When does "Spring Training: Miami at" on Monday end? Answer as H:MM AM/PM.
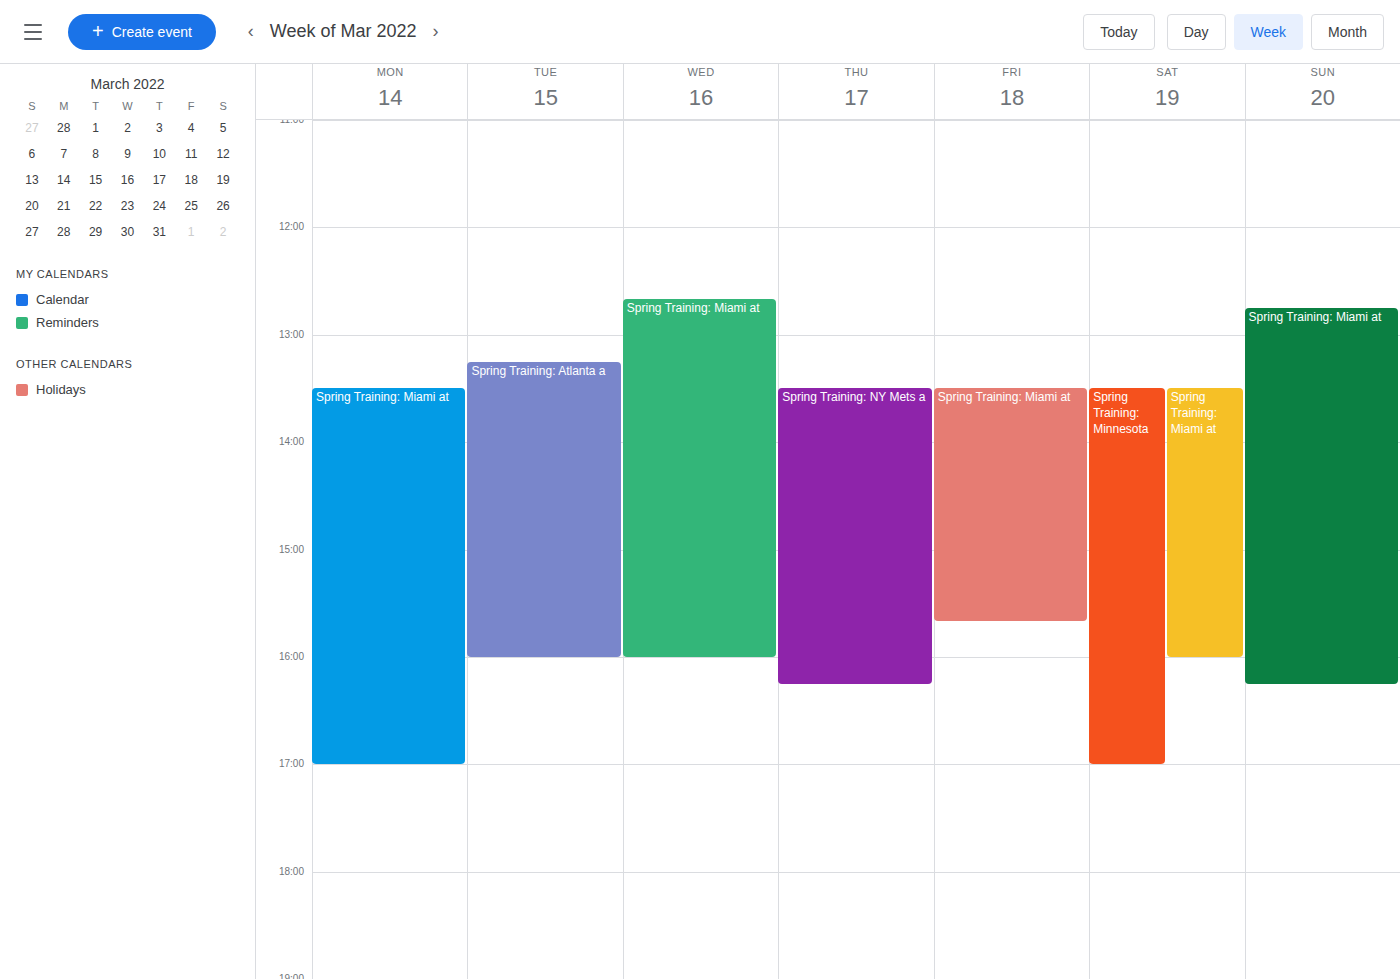
5:00 PM